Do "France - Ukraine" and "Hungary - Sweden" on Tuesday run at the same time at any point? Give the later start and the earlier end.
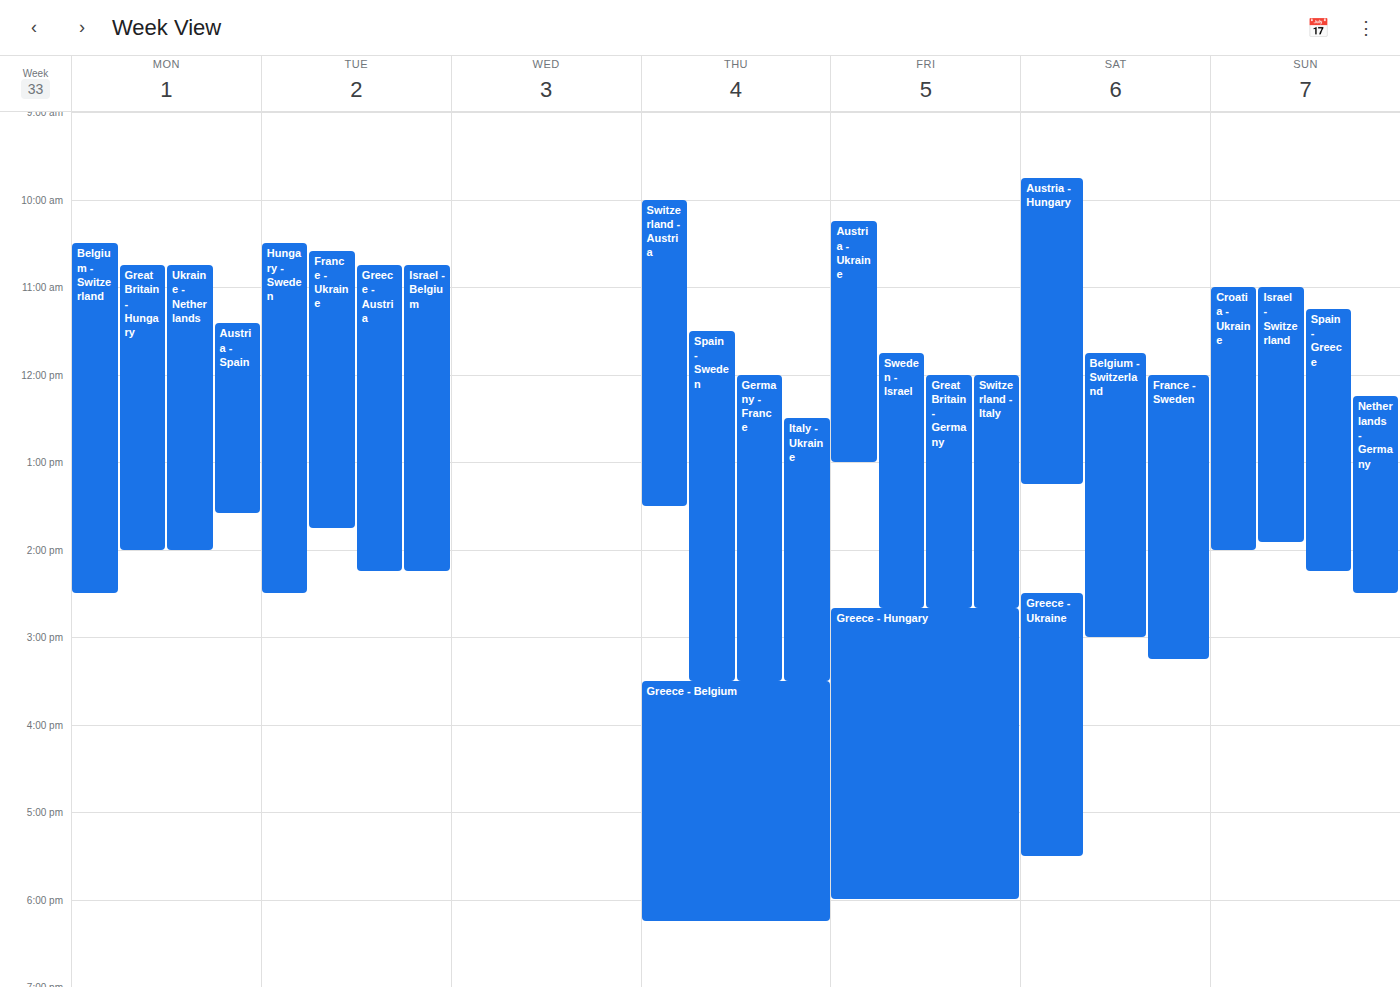
"France - Ukraine" runs 10:35 AM to 1:45 PM, inside "Hungary - Sweden" -- they overlap.